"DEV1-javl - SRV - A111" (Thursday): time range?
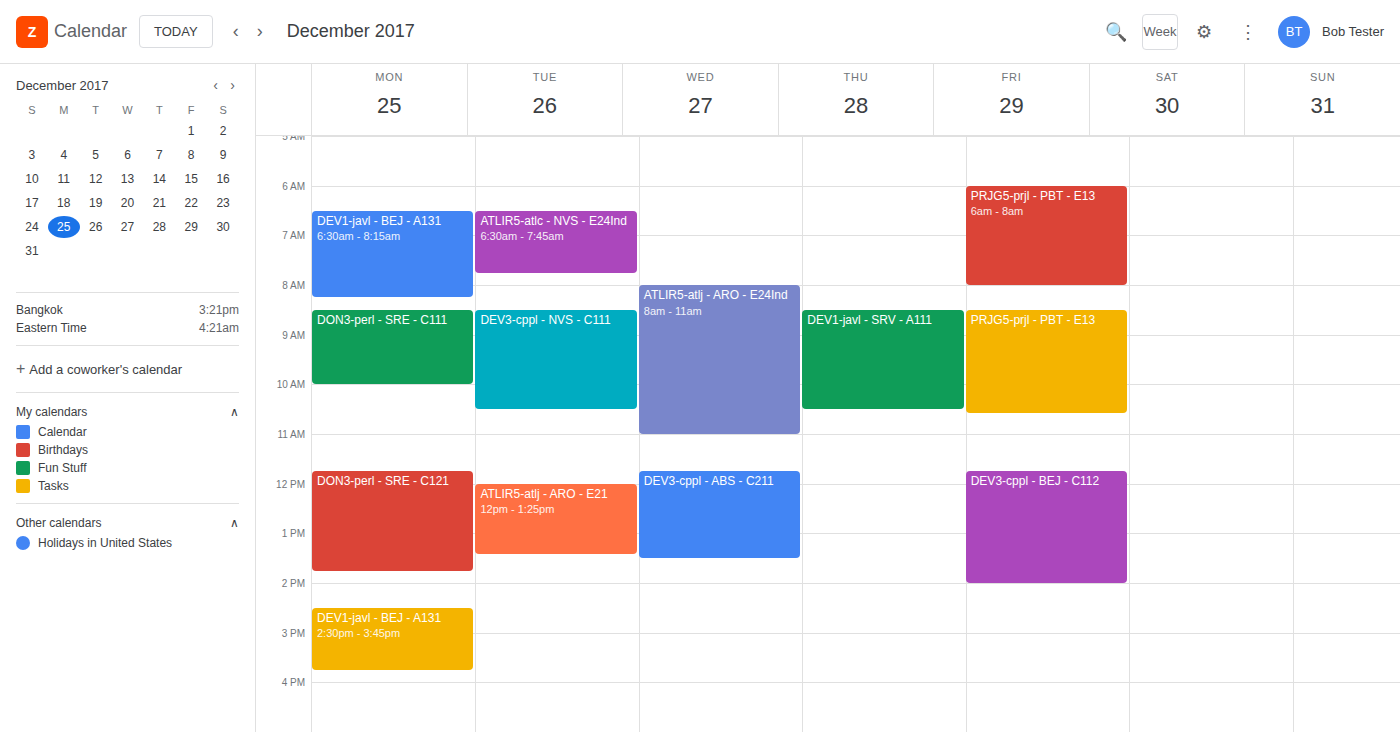
8:30 AM to 10:30 AM